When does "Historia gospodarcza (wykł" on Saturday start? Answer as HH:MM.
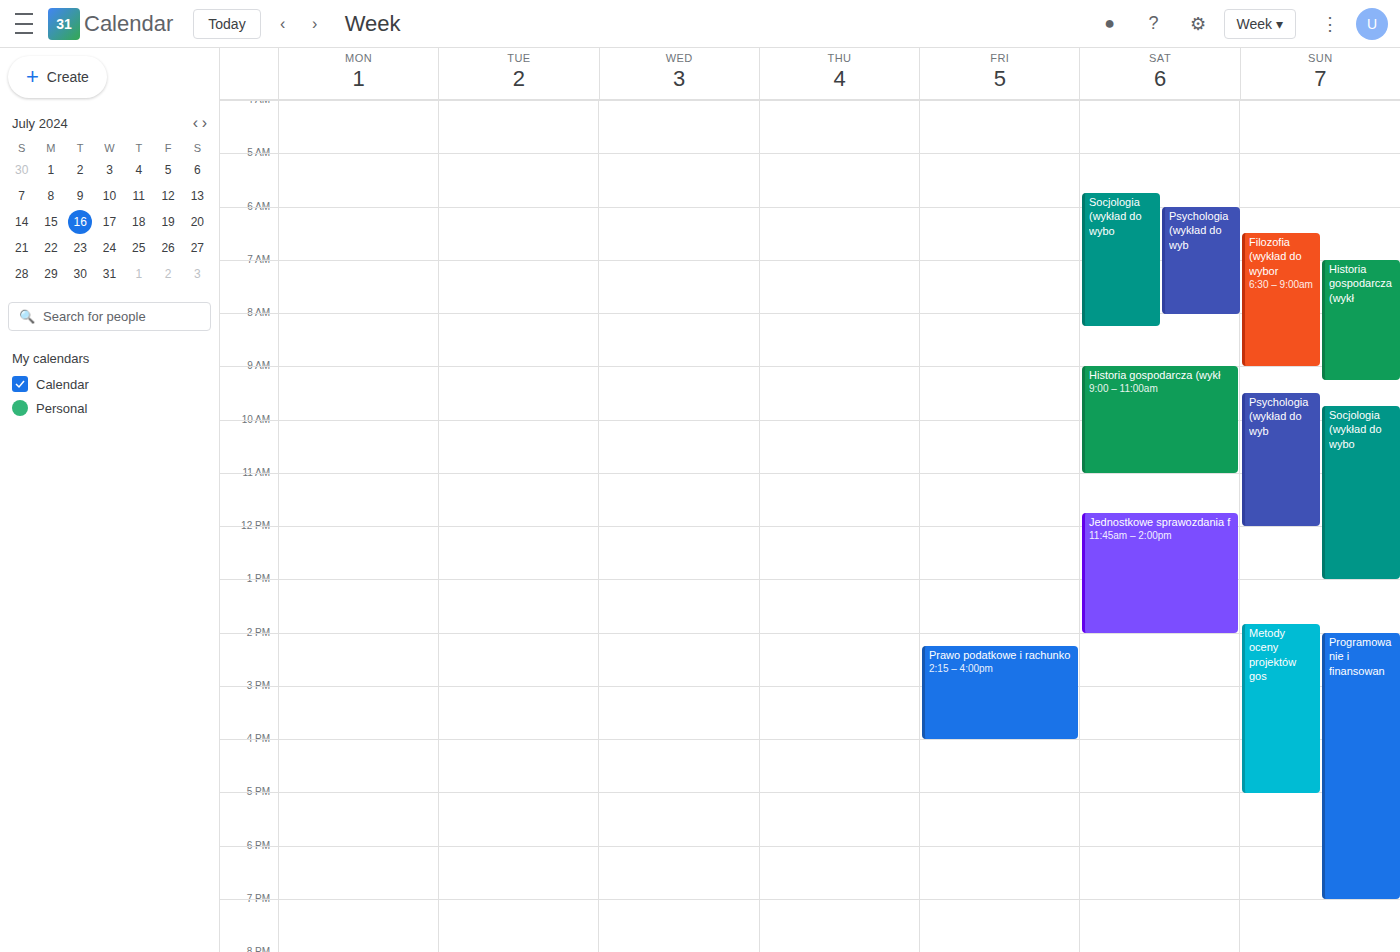
09:00